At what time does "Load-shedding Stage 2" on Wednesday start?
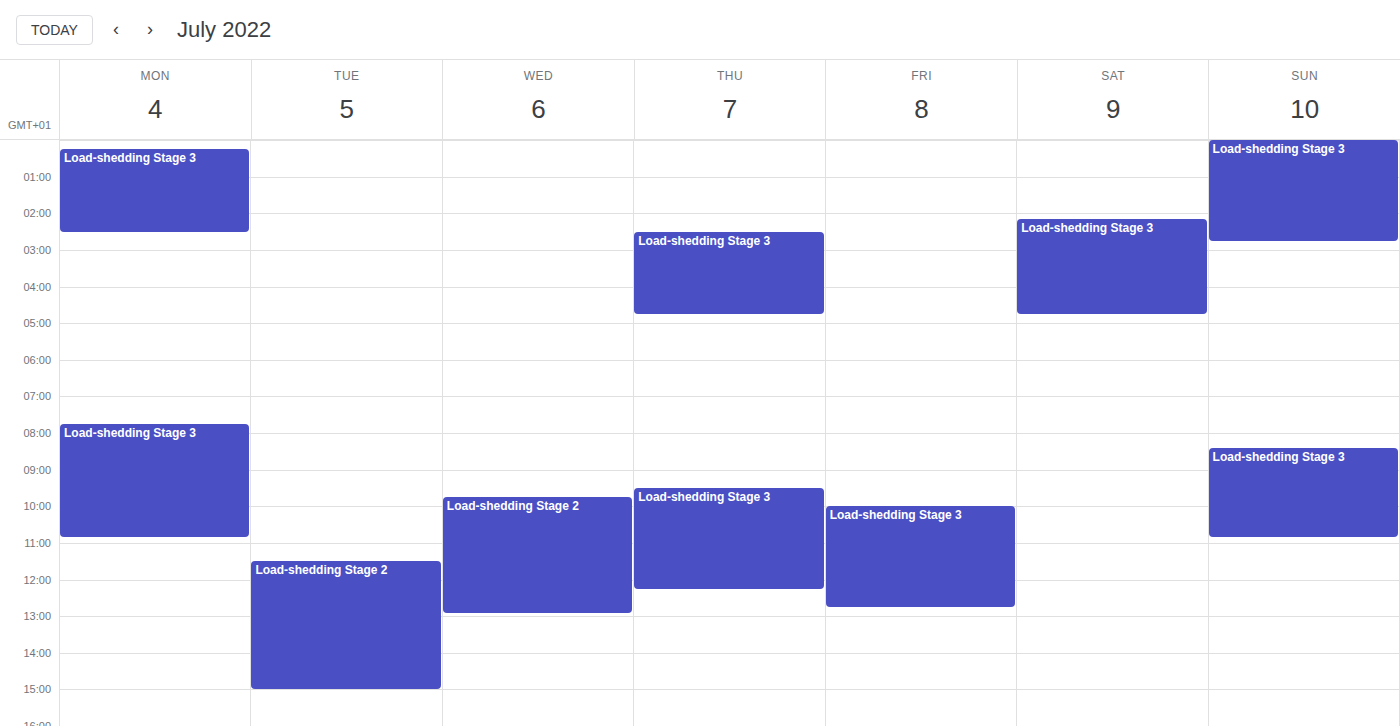
09:45